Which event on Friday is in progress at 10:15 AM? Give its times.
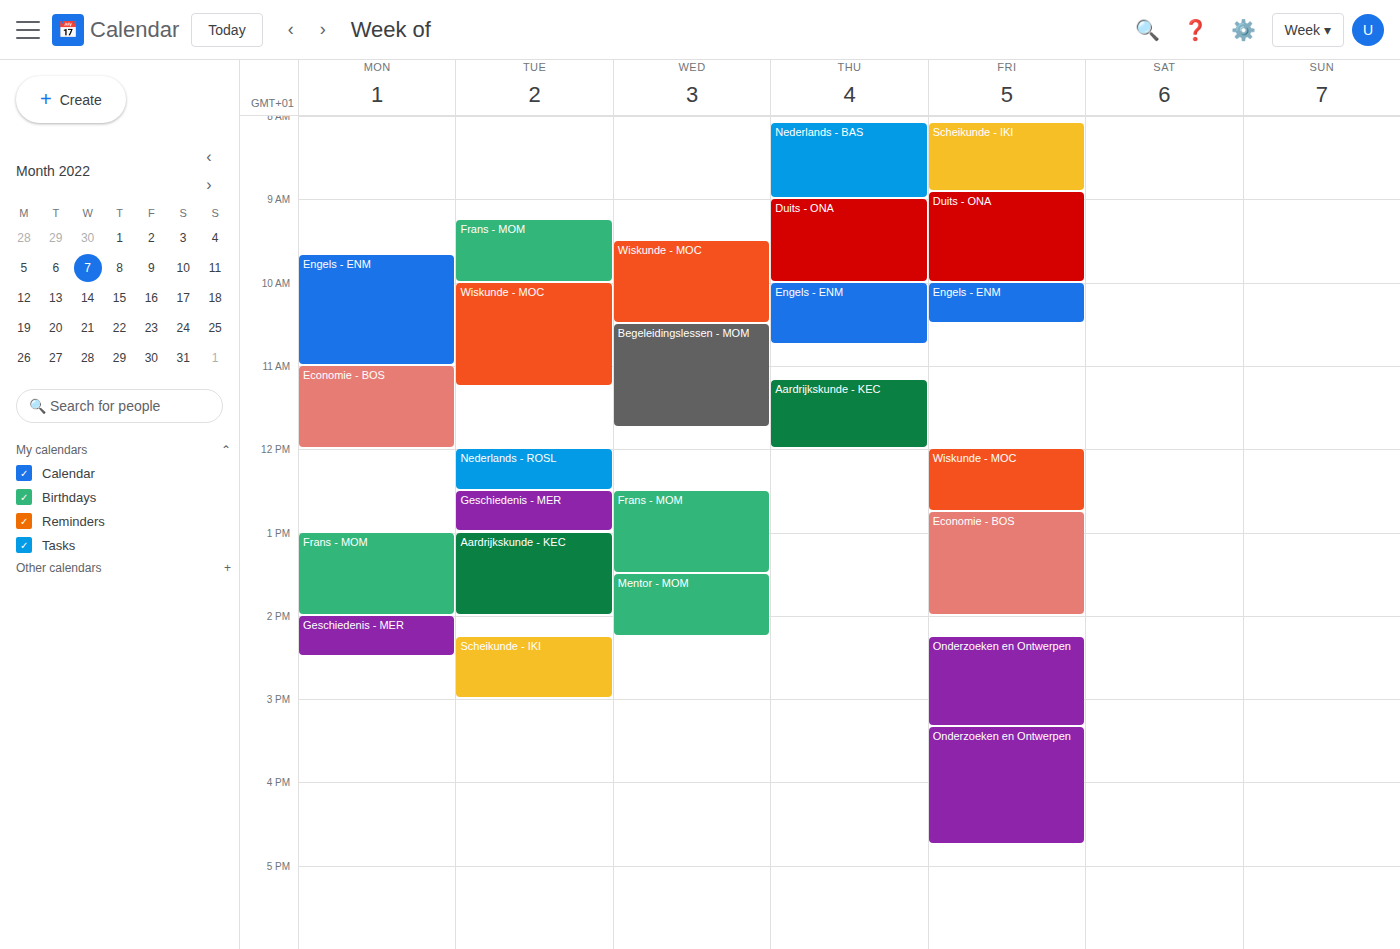
"Engels - ENM", 10:00 AM to 10:30 AM